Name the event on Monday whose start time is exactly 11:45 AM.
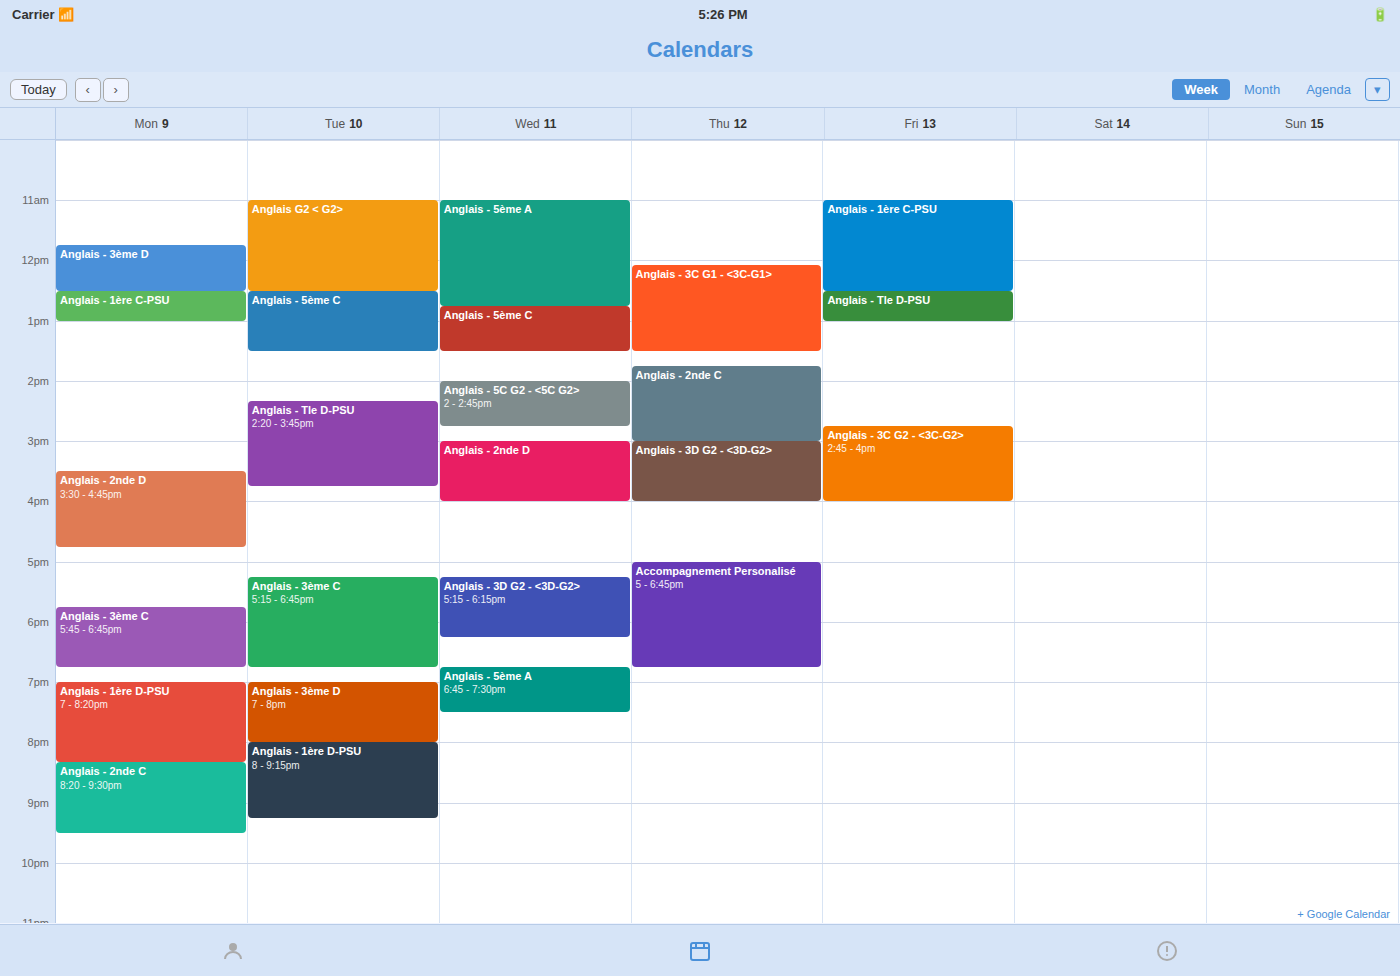
"Anglais - 3ème D"